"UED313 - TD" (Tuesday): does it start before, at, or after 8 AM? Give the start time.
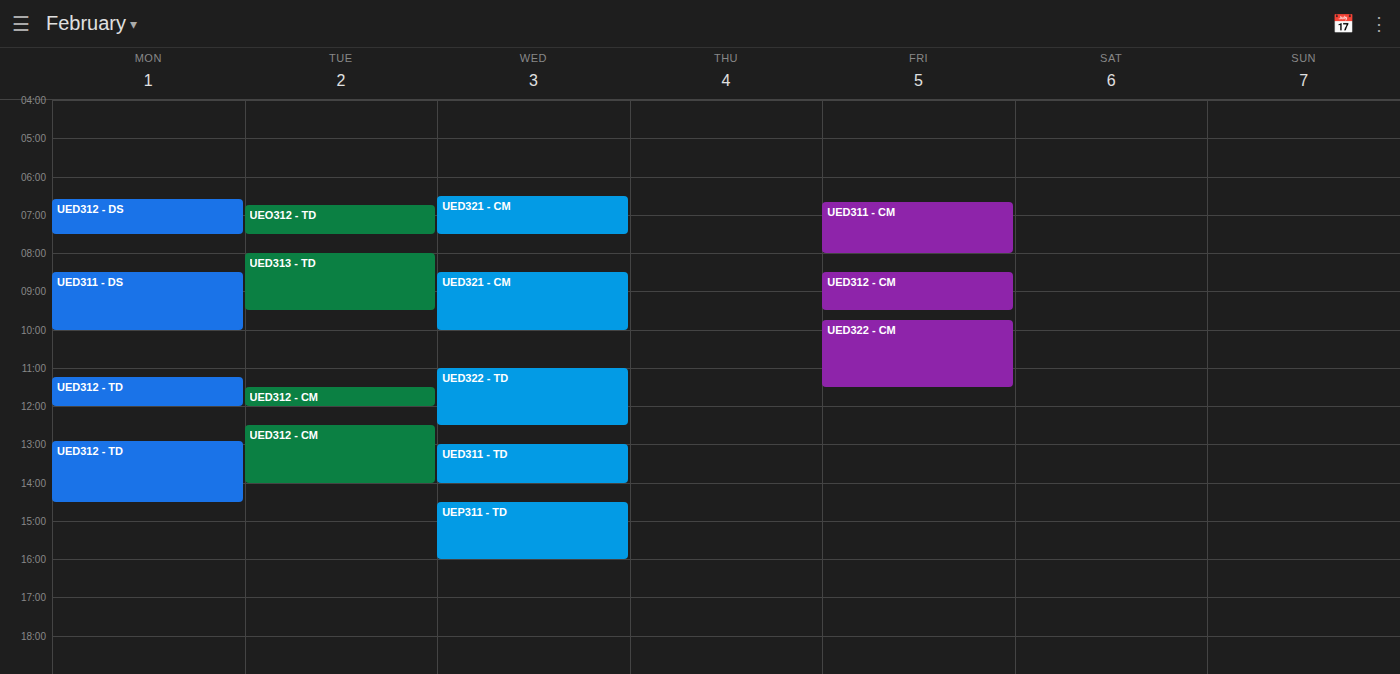
8:00 AM -- exactly at 8 AM, on the 8 AM line.